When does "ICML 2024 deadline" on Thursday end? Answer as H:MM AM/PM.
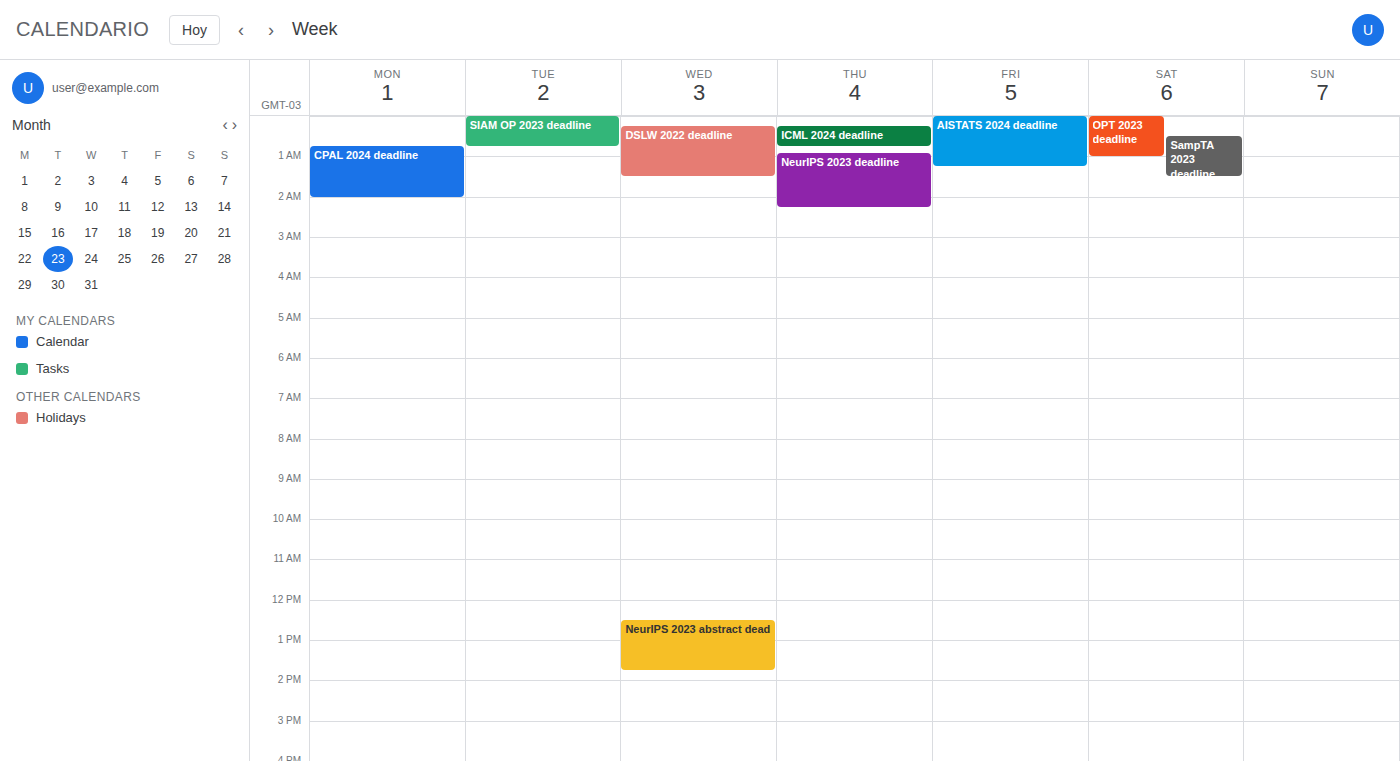
12:45 AM